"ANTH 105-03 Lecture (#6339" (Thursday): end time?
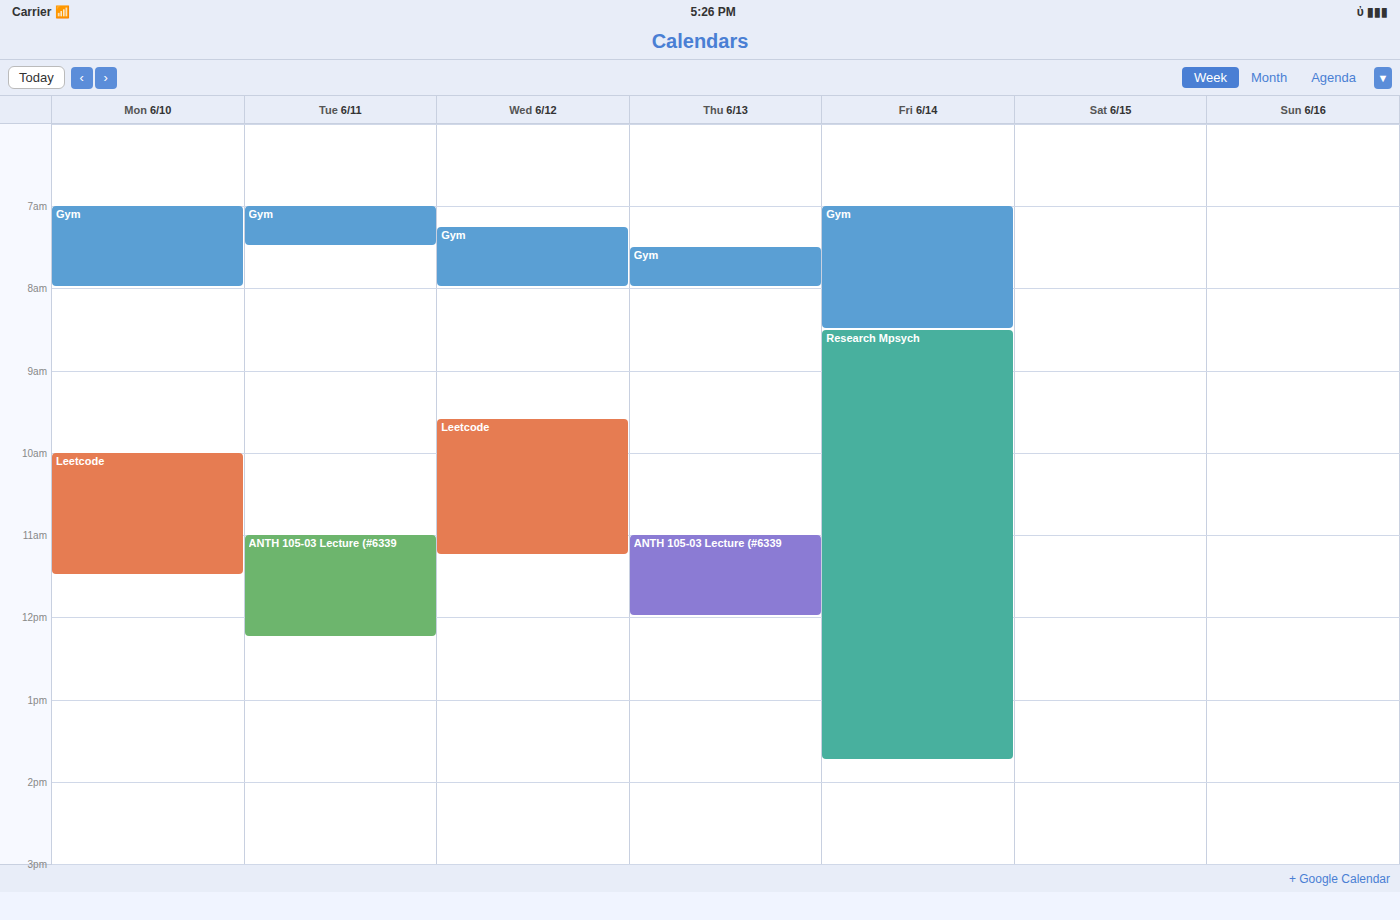
12:00 PM